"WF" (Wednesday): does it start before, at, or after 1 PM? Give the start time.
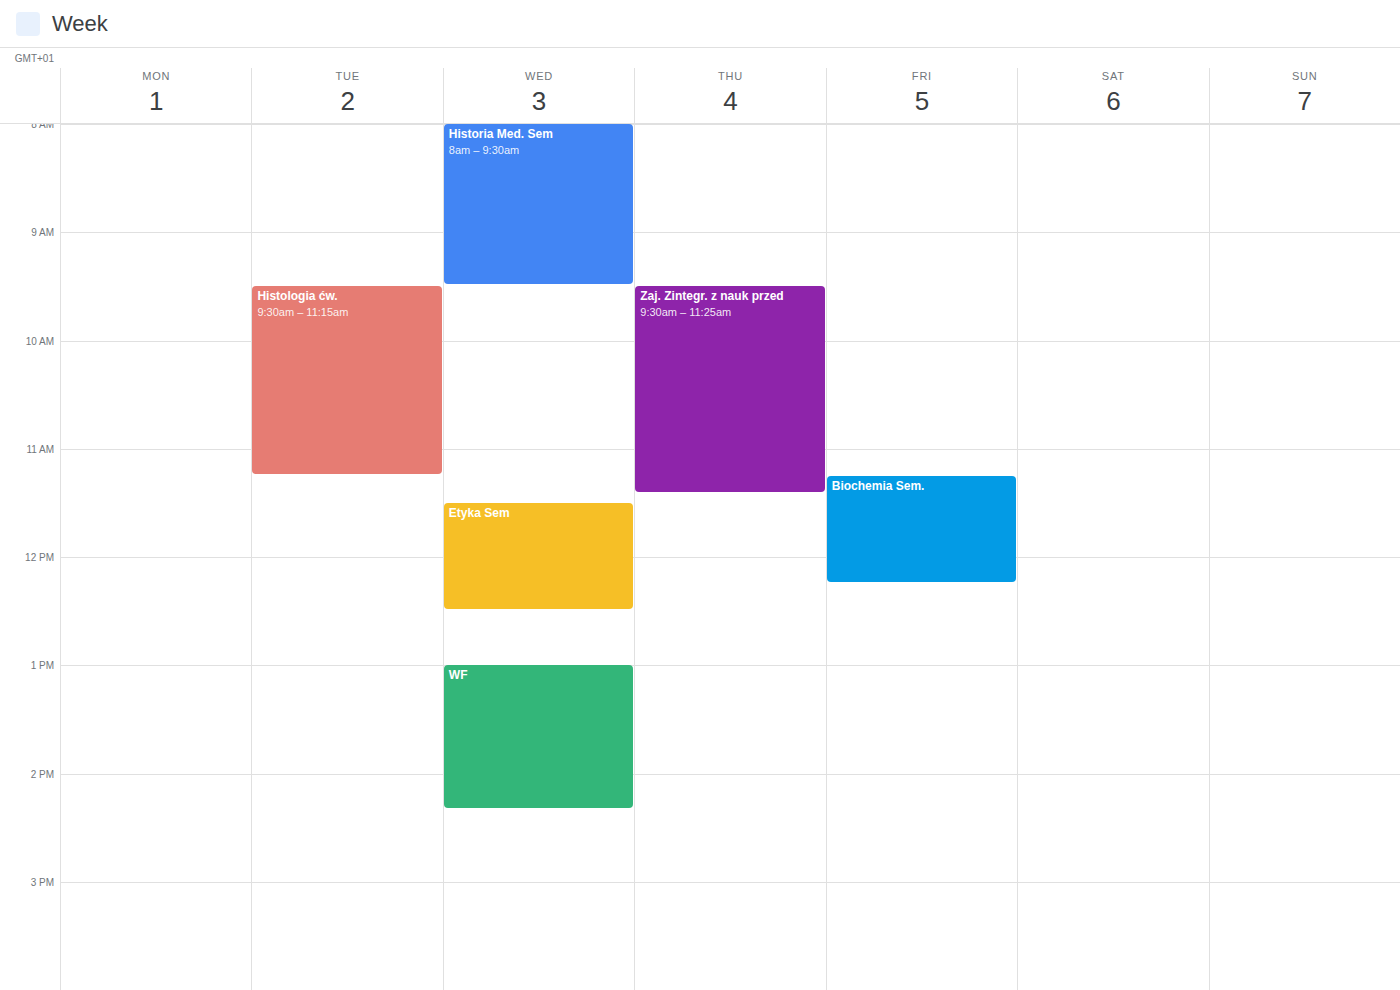
1:00 PM -- exactly at 1 PM, on the 1 PM line.